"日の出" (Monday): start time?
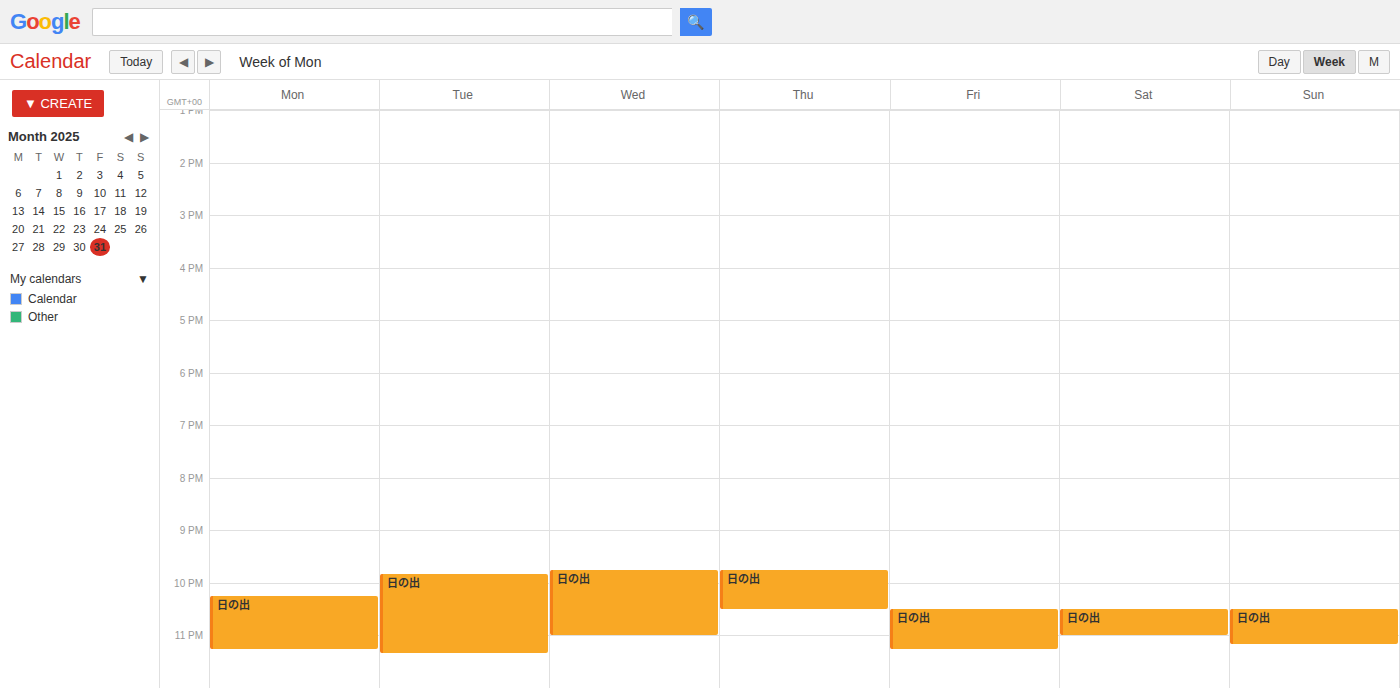
22:15